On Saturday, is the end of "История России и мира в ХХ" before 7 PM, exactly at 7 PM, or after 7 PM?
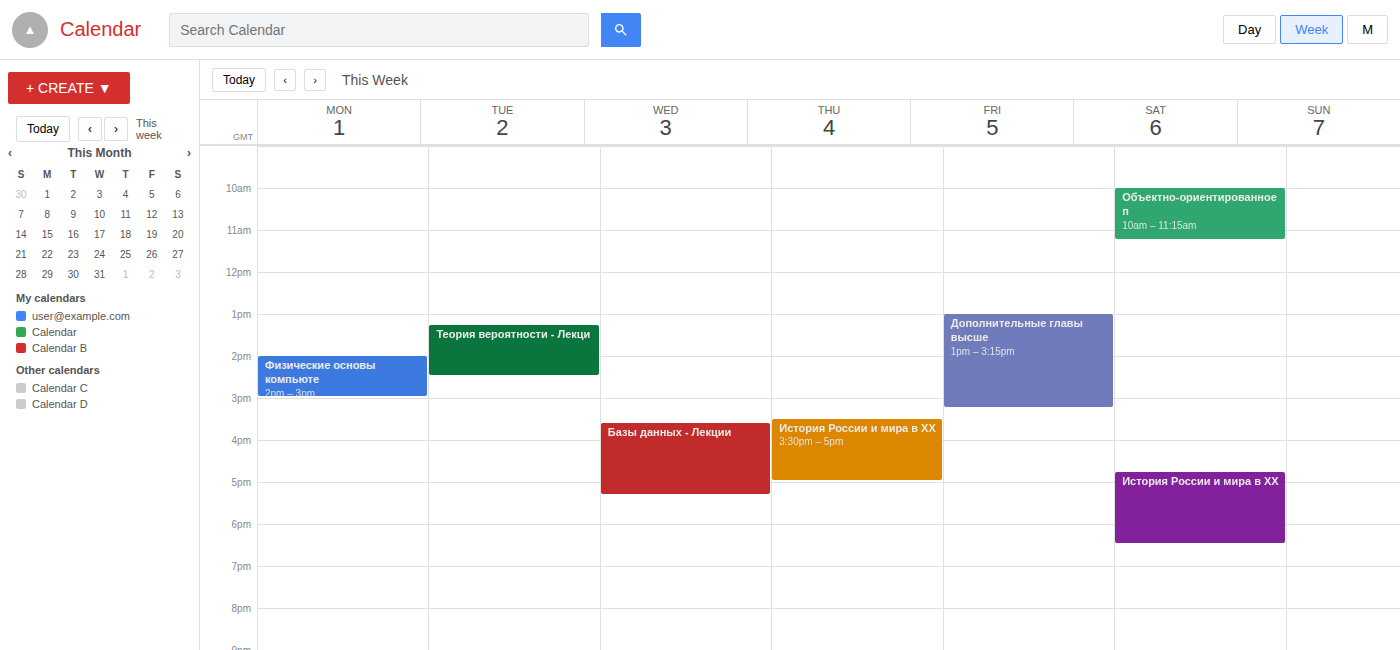
6:30 PM -- before 7 PM, 30 minutes above the 7 PM line.